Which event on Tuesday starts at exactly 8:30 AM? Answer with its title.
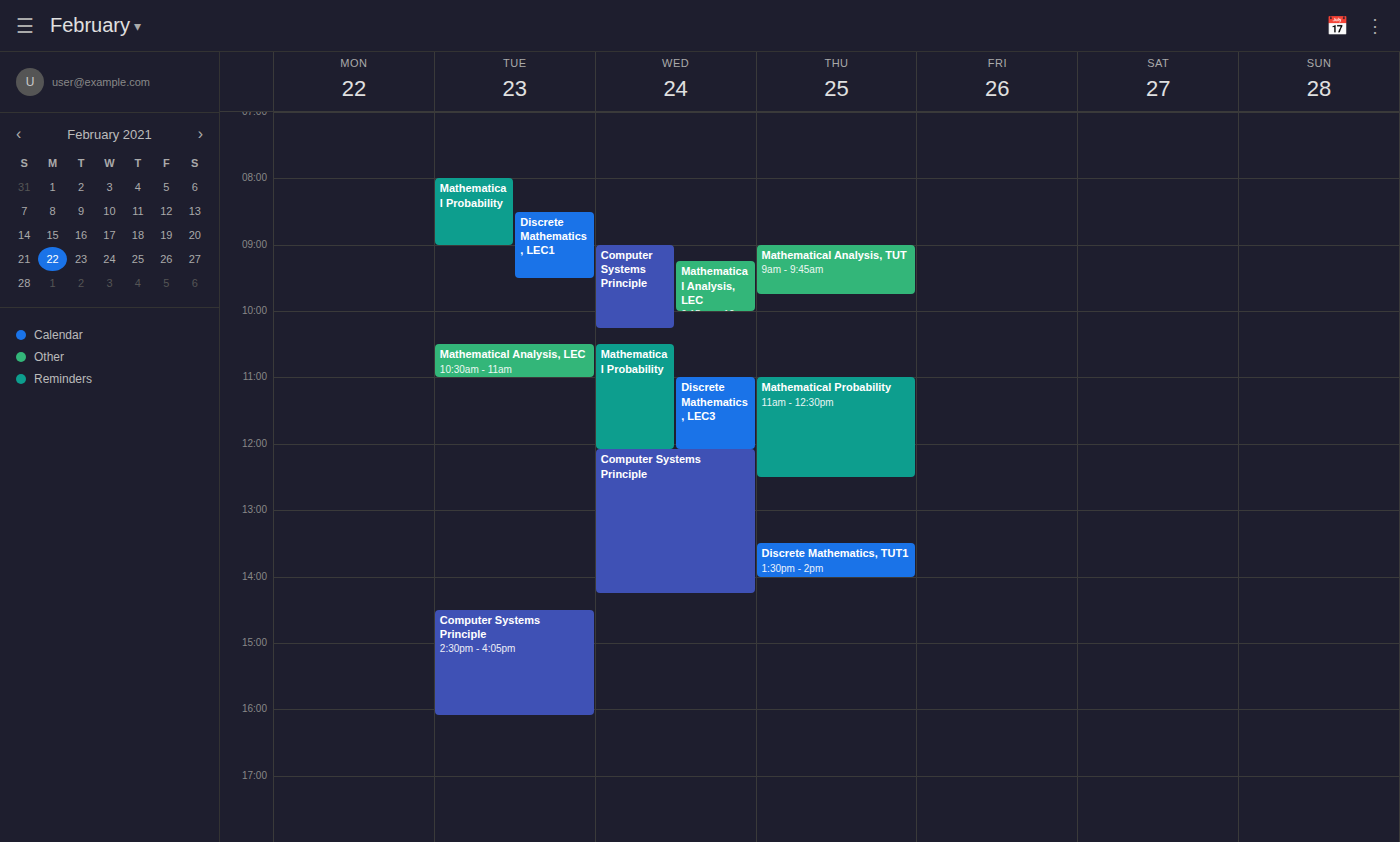
"Discrete Mathematics, LEC1"